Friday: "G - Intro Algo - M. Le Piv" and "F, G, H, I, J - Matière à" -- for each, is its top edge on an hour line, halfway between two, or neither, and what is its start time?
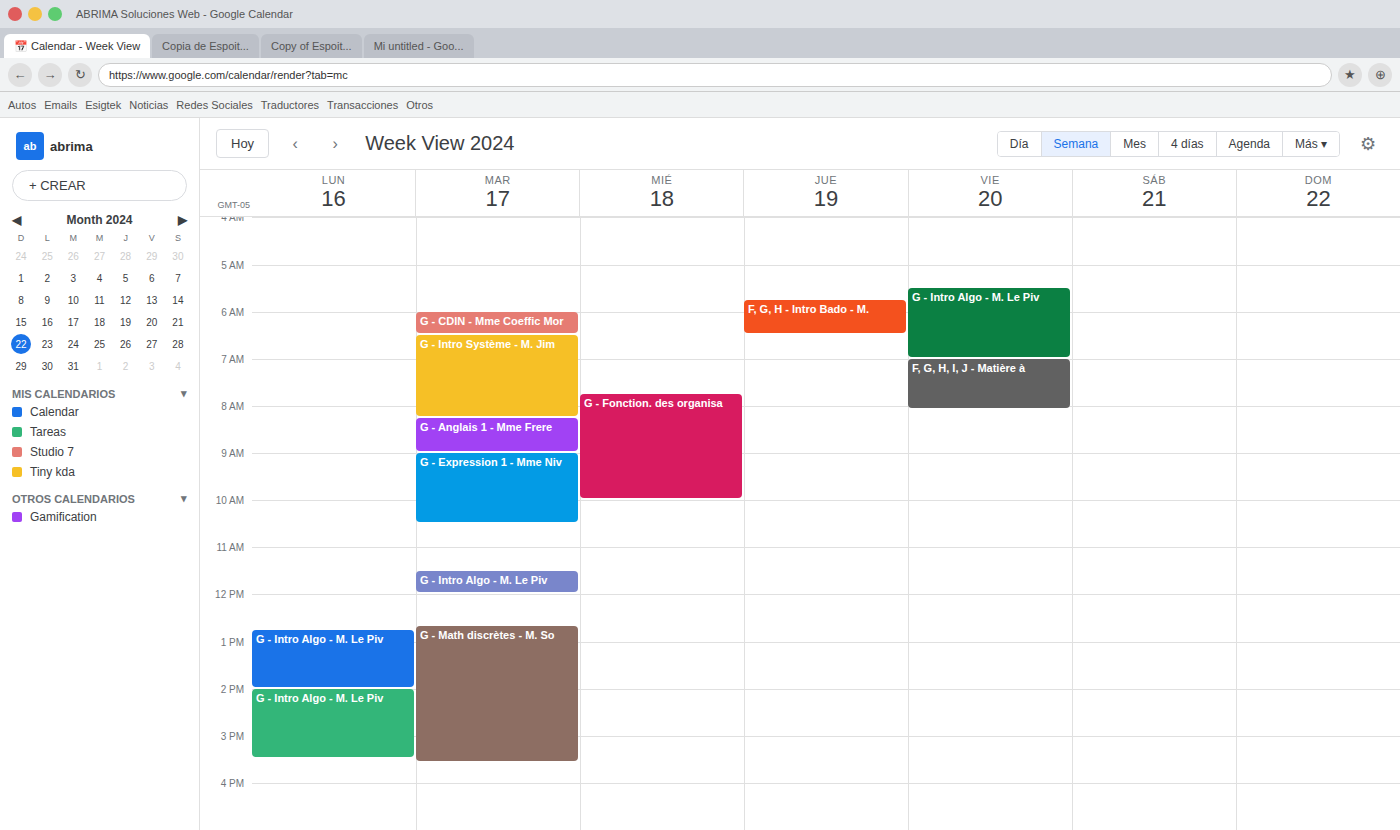
"G - Intro Algo - M. Le Piv": 5:30 AM, halfway between the 5 AM and 6 AM lines. "F, G, H, I, J - Matière à": 7:00 AM, exactly on the 7 AM line.